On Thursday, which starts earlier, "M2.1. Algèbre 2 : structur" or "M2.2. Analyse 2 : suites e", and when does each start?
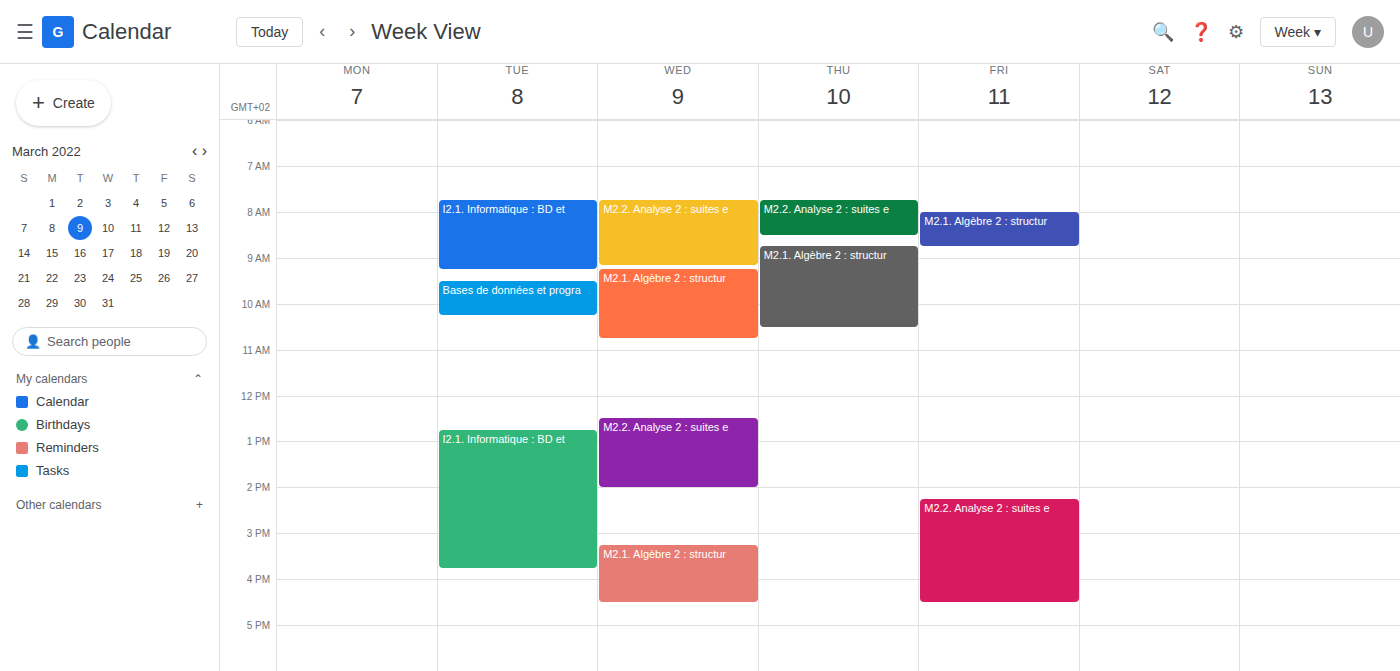
"M2.2. Analyse 2 : suites e" 7:45 AM; "M2.1. Algèbre 2 : structur" 8:45 AM.